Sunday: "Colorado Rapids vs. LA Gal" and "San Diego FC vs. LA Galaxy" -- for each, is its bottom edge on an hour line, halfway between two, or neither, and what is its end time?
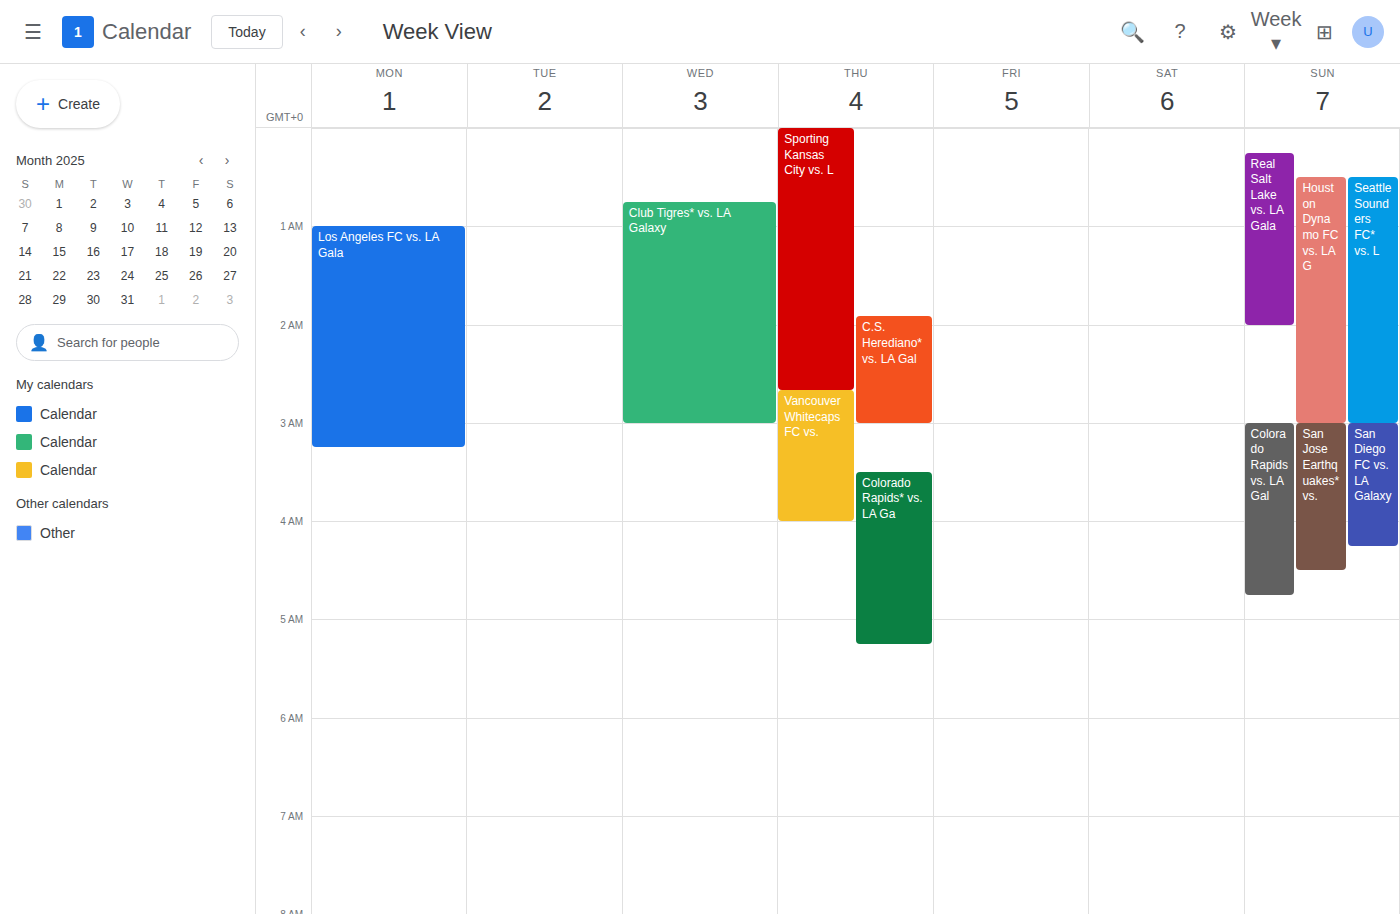
"Colorado Rapids vs. LA Gal": 4:45 AM, neither: three quarters of the way from the 4 AM line to the 5 AM line. "San Diego FC vs. LA Galaxy": 4:15 AM, neither: a quarter of the way from the 4 AM line to the 5 AM line.